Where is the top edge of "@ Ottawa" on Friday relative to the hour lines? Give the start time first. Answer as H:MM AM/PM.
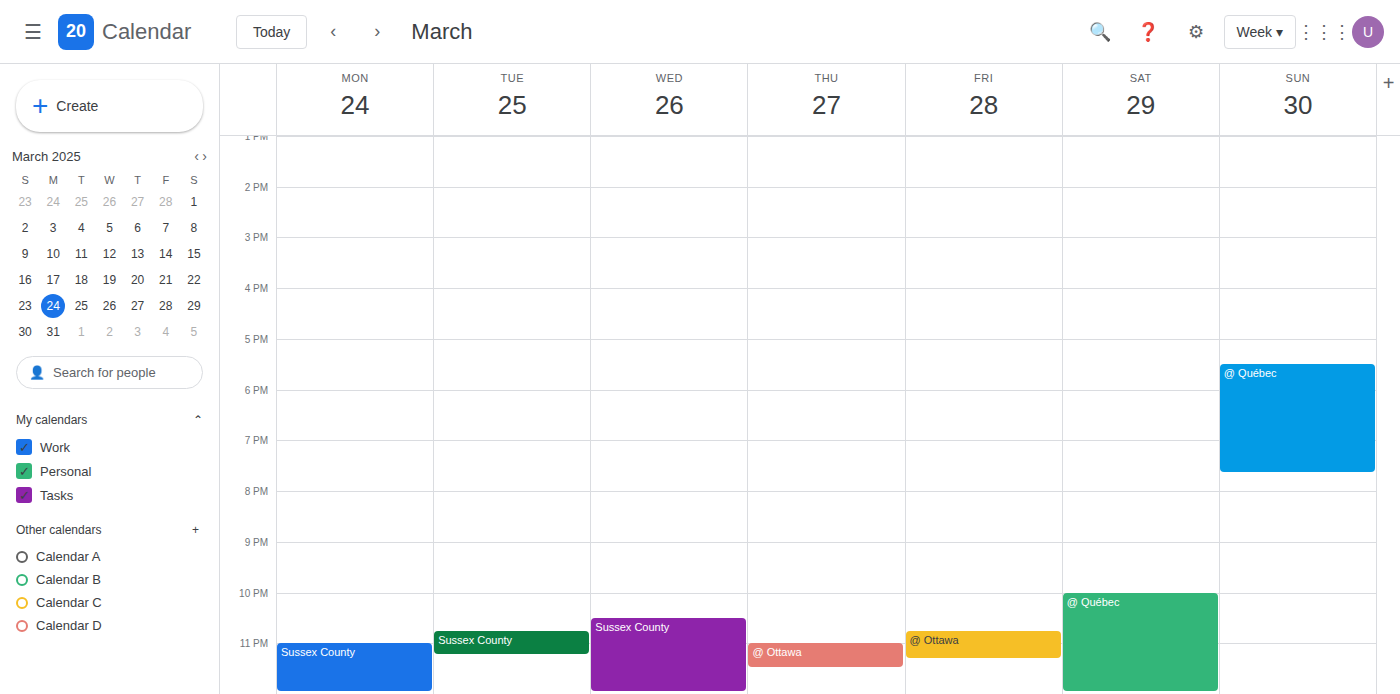
10:45 PM -- neither: three quarters of the way from the 10 PM line to the 11 PM line.